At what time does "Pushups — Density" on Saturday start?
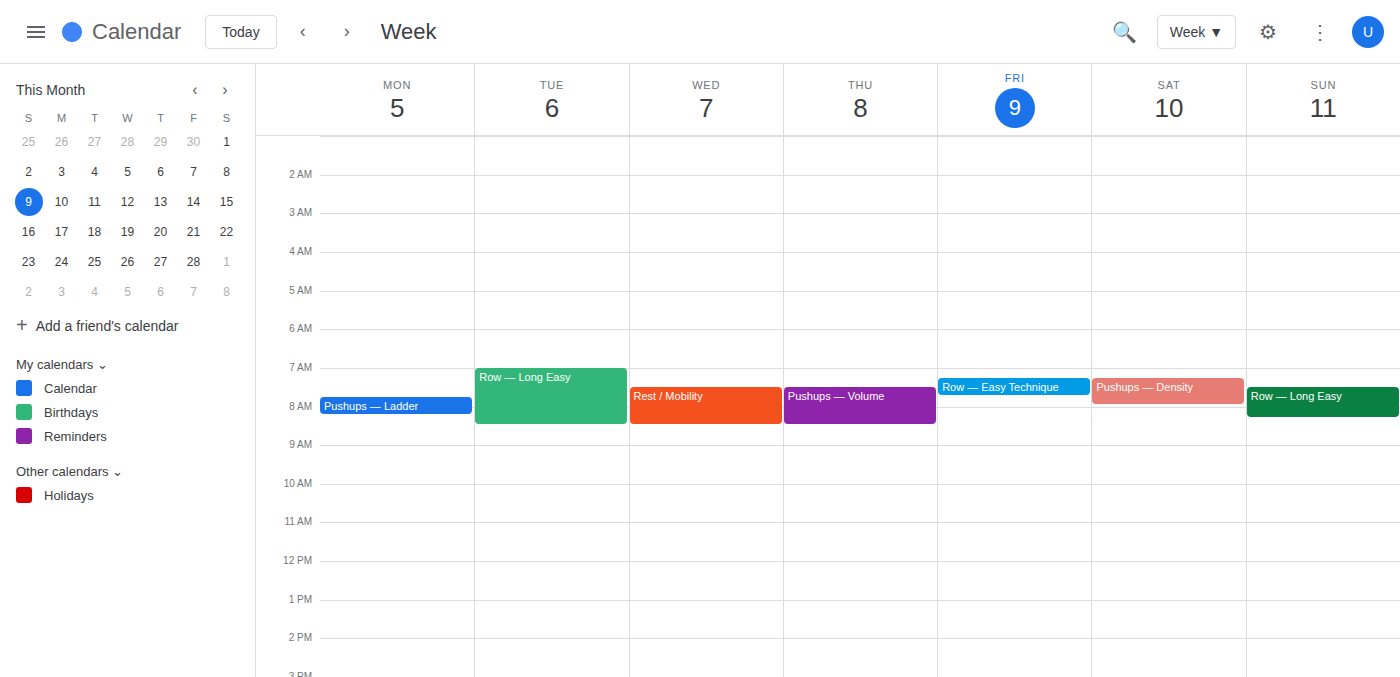
7:15 AM